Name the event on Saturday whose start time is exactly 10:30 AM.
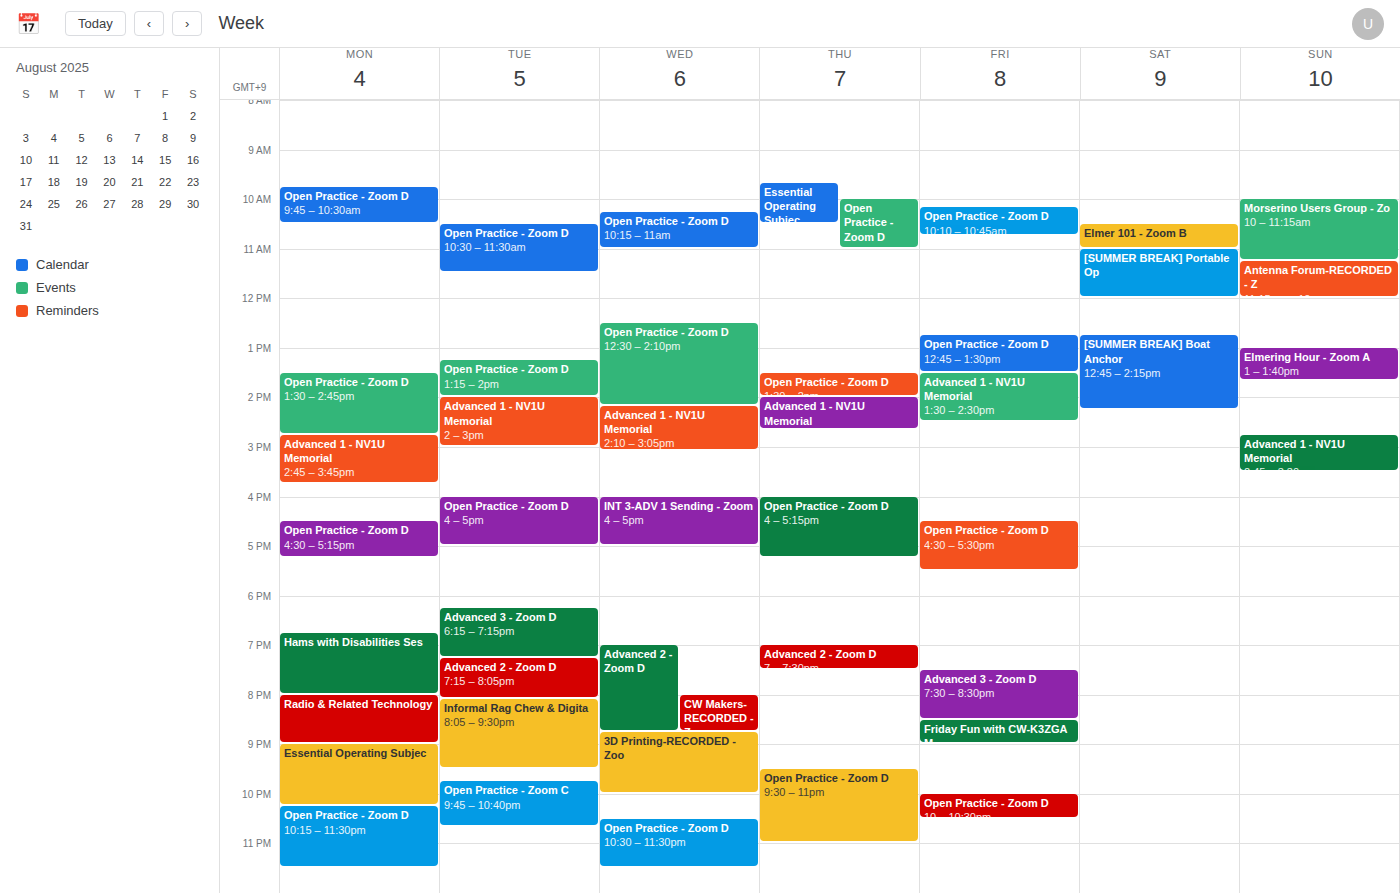
"Elmer 101 - Zoom B"